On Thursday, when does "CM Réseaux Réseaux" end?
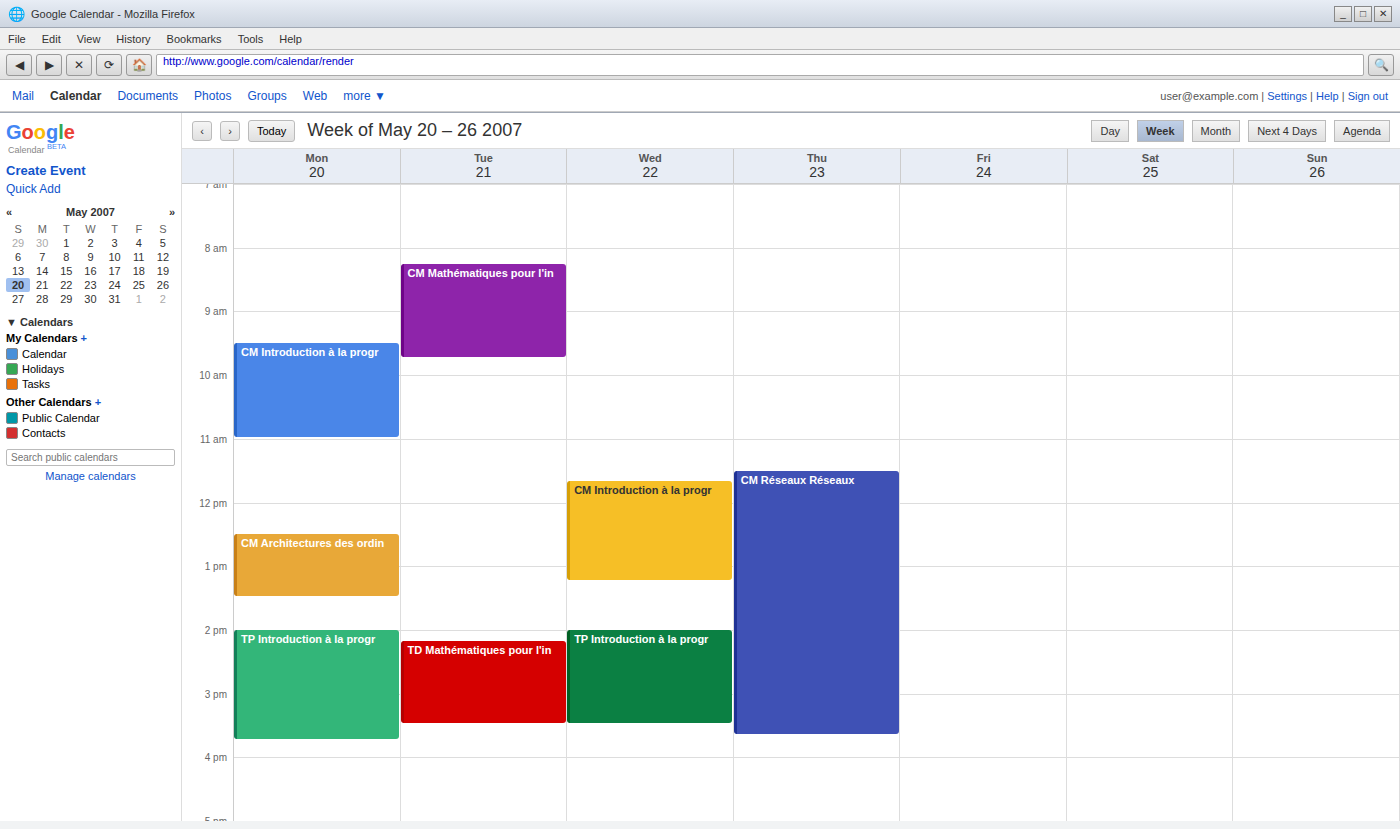
3:40 PM